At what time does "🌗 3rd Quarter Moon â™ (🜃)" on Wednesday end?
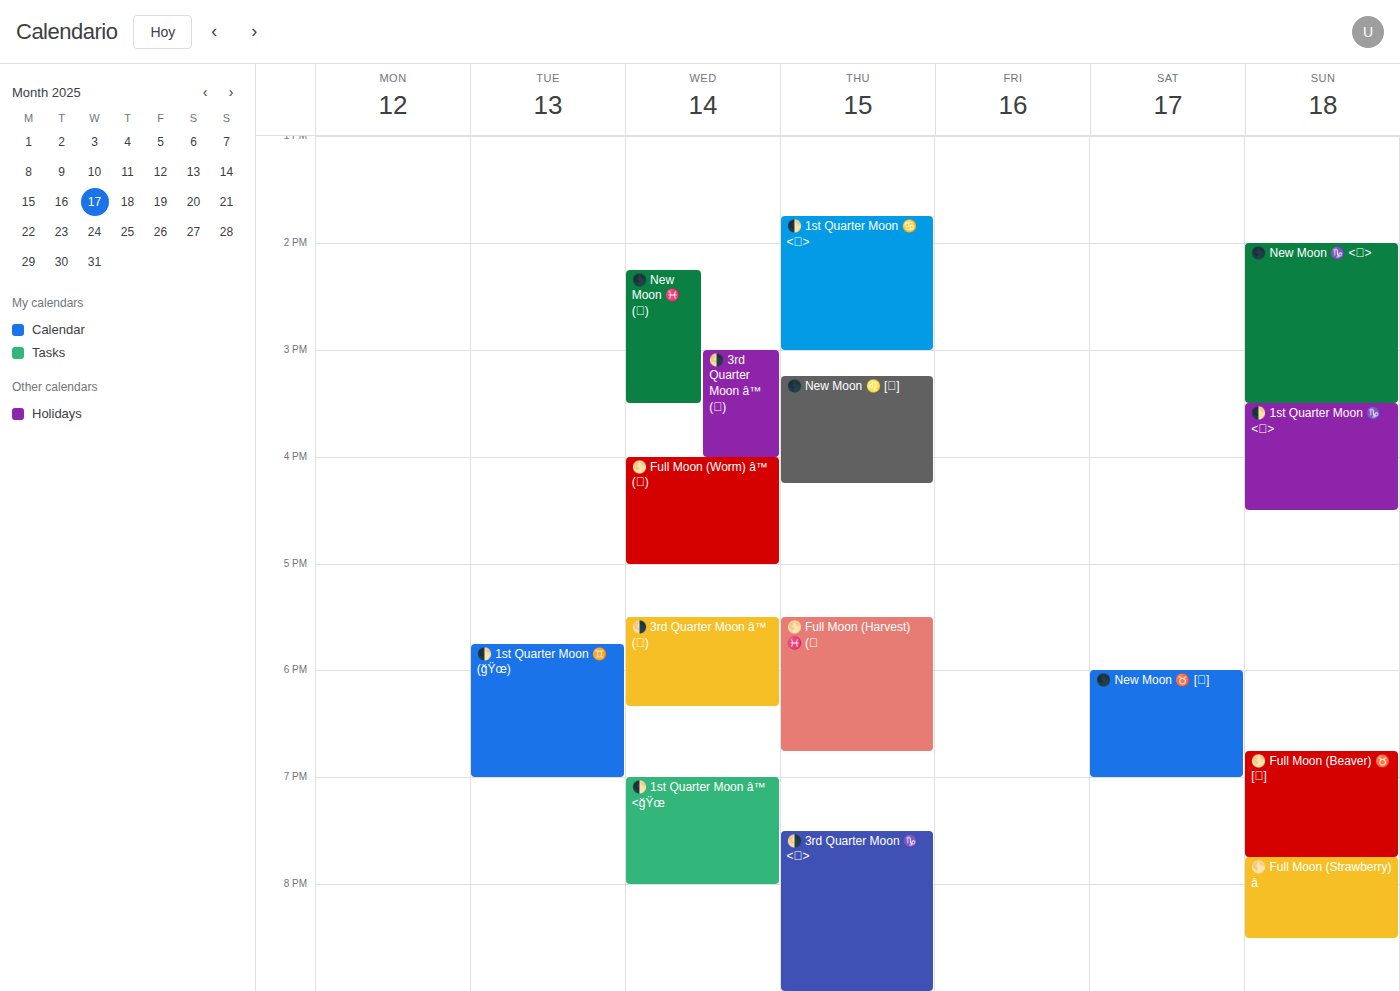
6:20 PM